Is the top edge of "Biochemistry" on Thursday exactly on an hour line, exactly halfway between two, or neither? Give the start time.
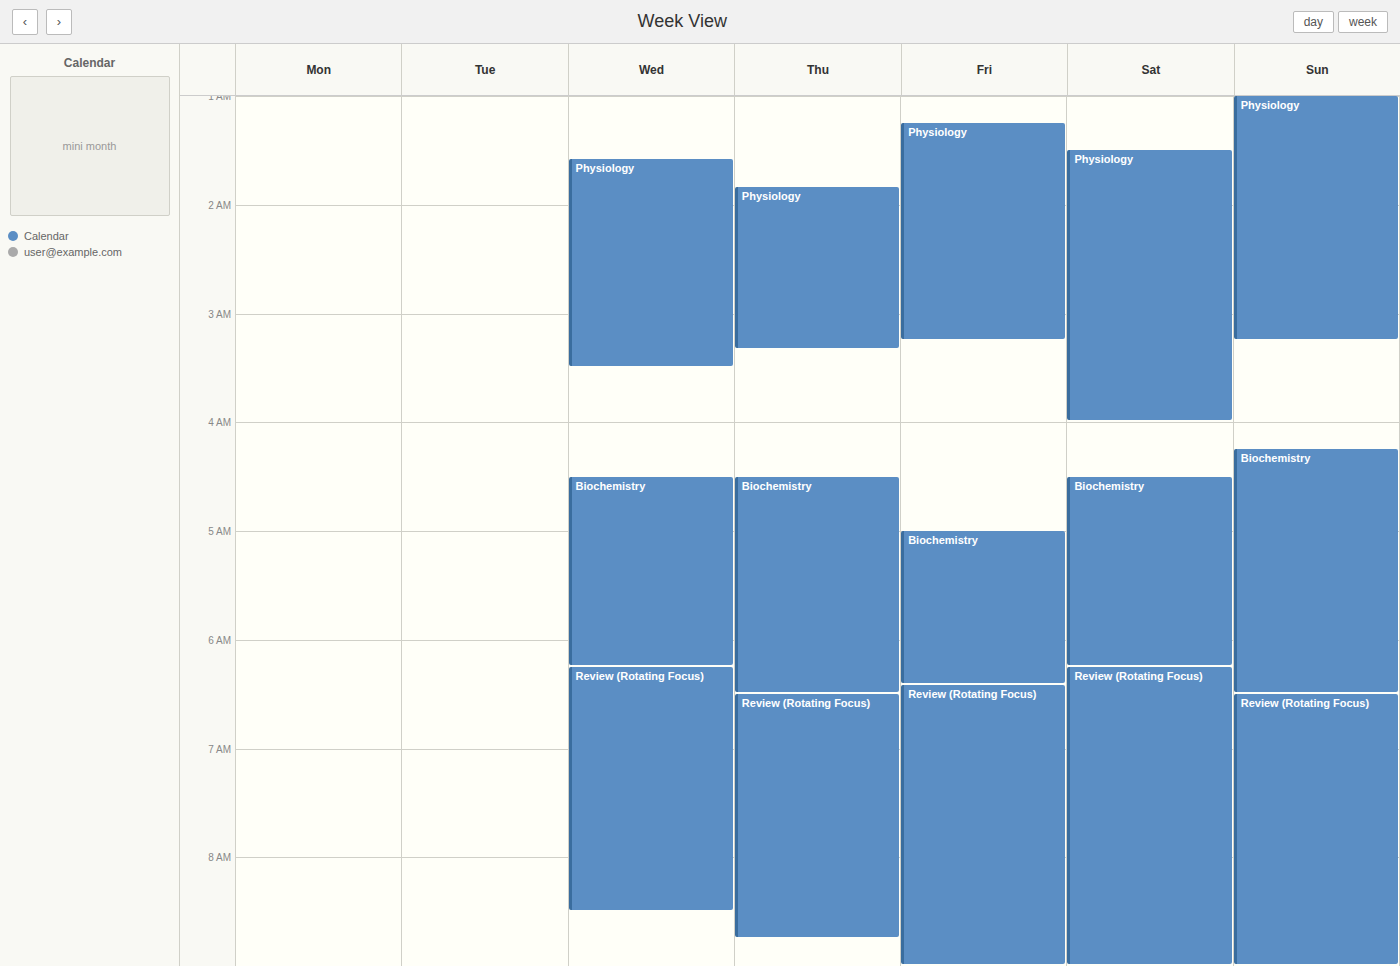
4:30 AM -- halfway between the 4 AM and 5 AM lines.